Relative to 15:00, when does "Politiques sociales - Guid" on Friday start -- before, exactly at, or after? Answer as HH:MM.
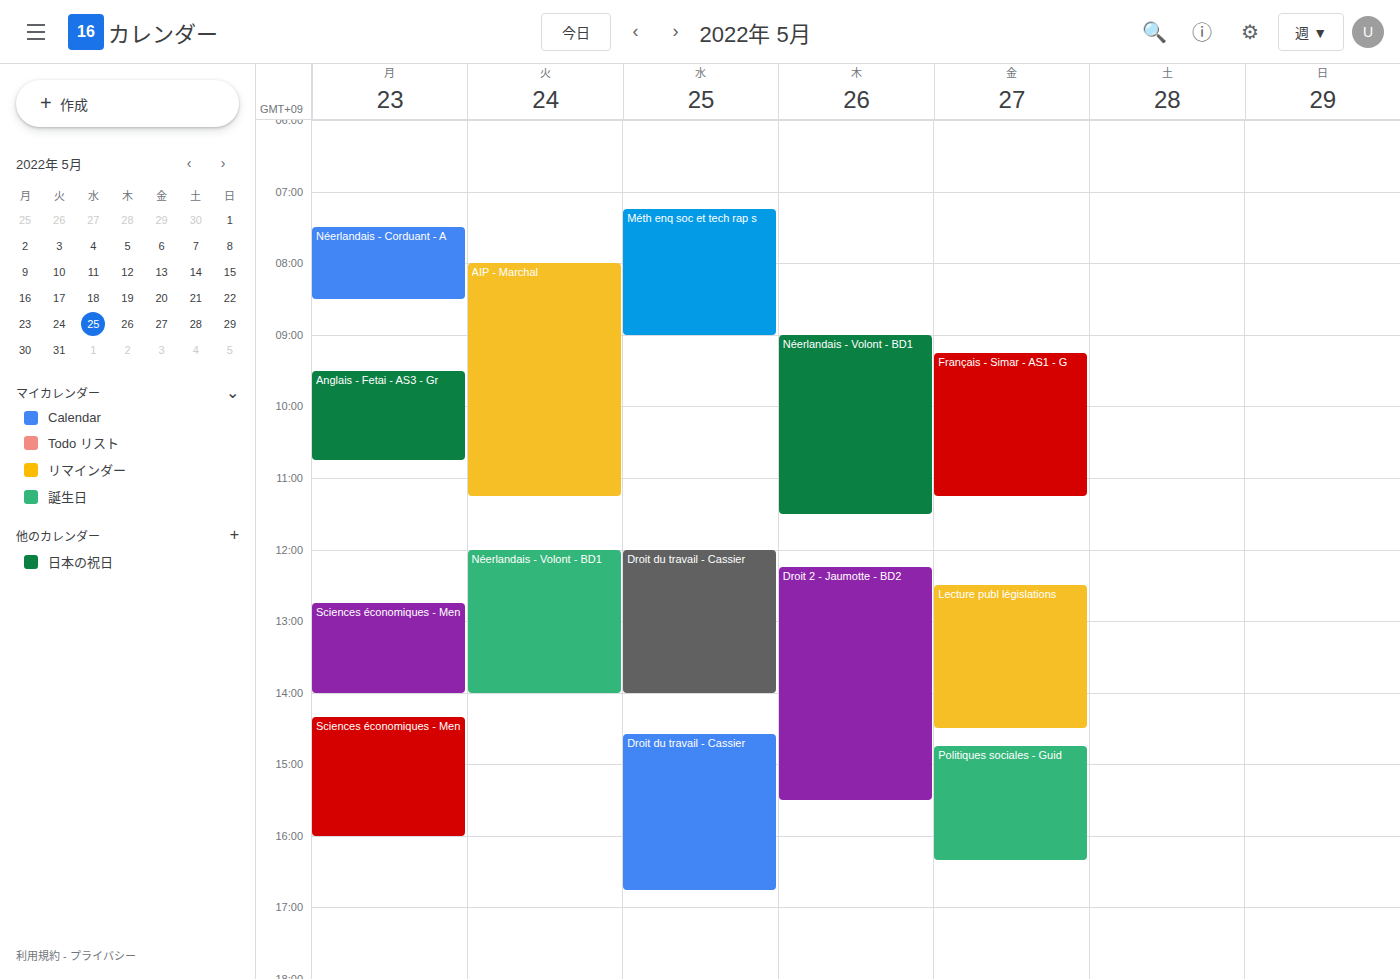
14:45 -- before 15:00, 15 minutes above the 15:00 line.